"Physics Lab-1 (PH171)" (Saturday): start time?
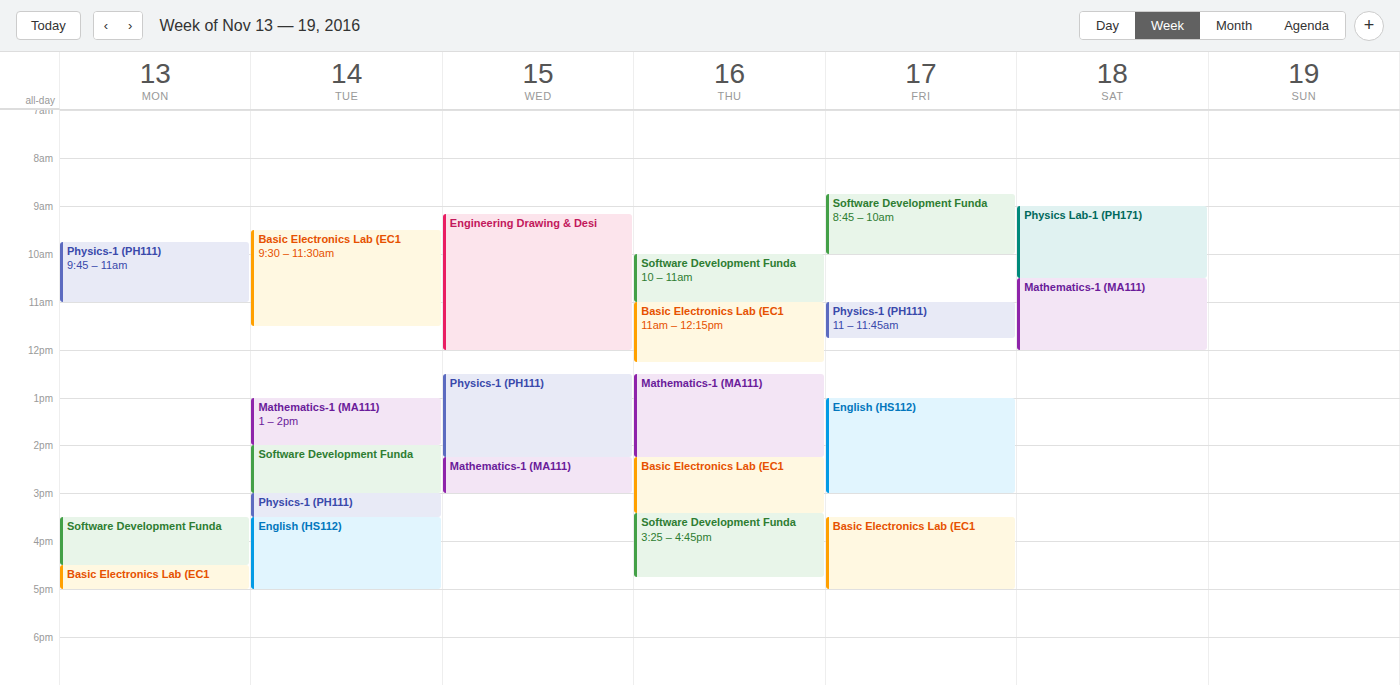
9:00 AM